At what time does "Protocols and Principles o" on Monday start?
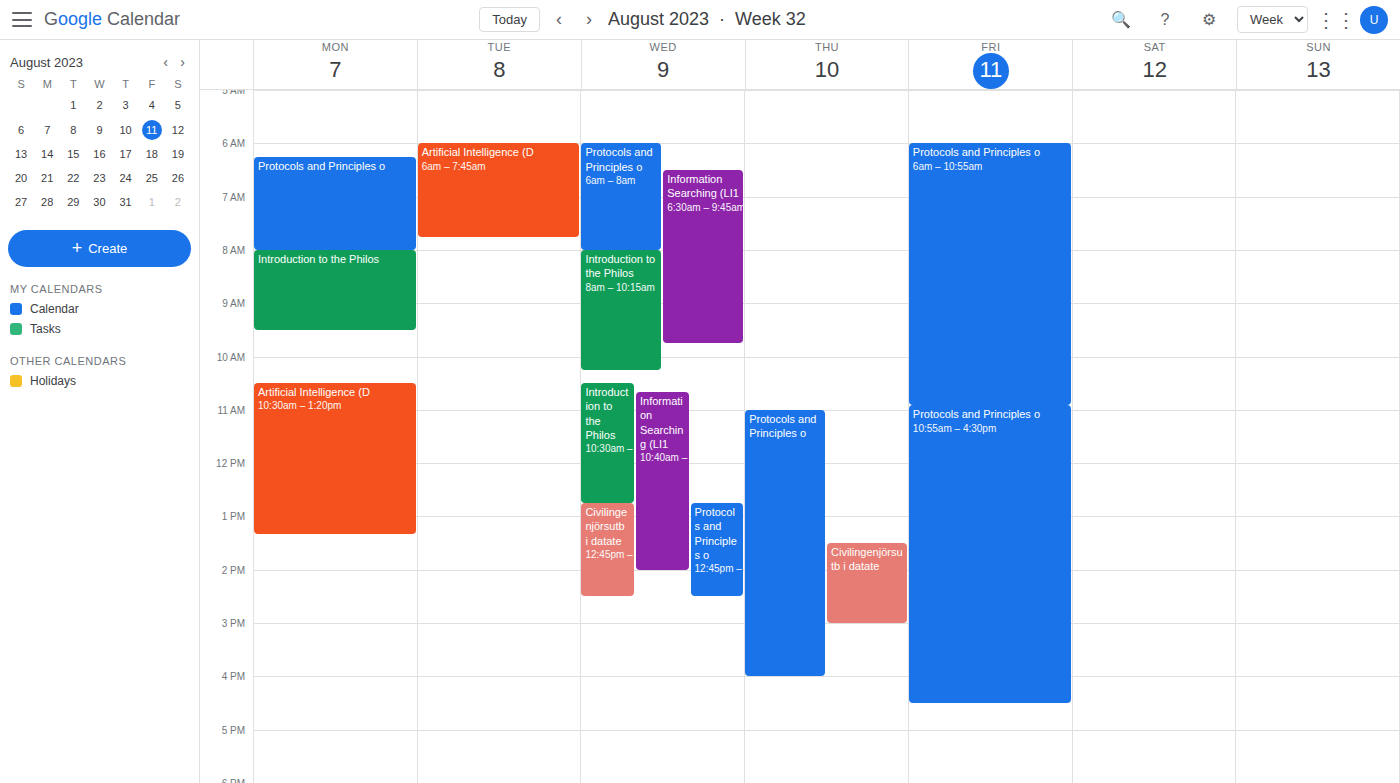
6:15 AM